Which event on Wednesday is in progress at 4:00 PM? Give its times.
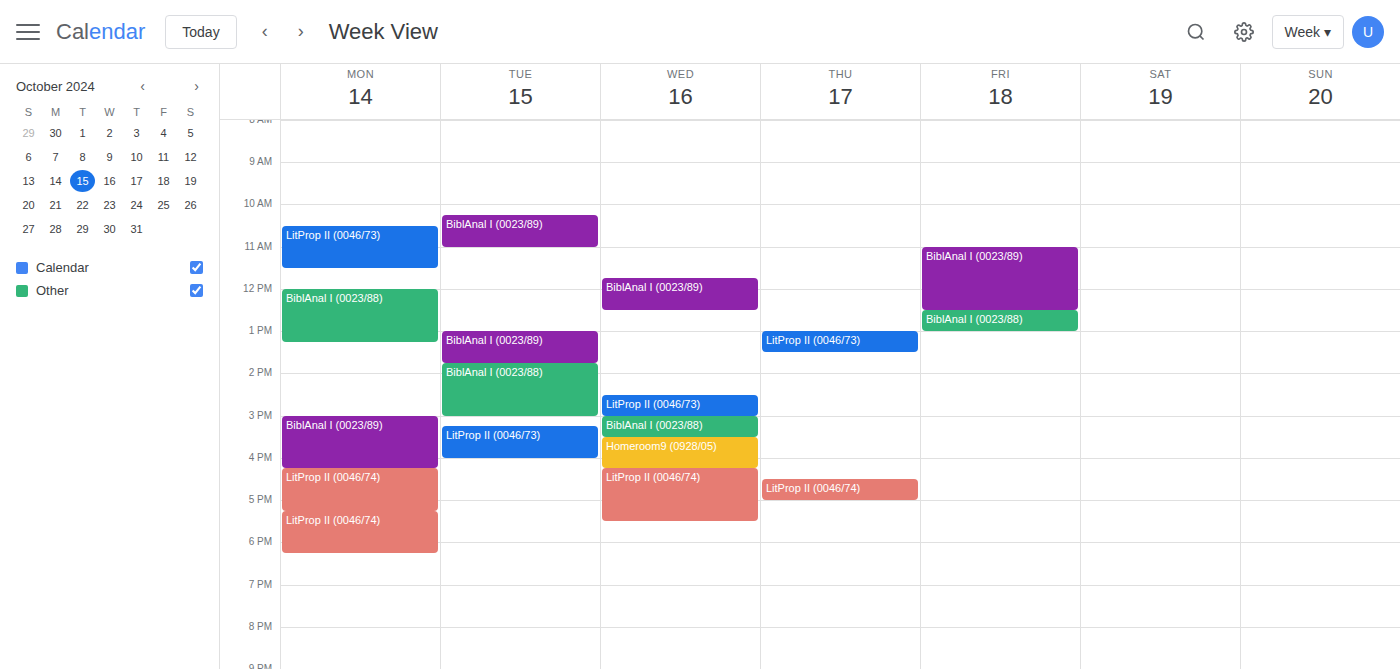
"Homeroom9 (0928/05)", 3:30 PM to 4:15 PM